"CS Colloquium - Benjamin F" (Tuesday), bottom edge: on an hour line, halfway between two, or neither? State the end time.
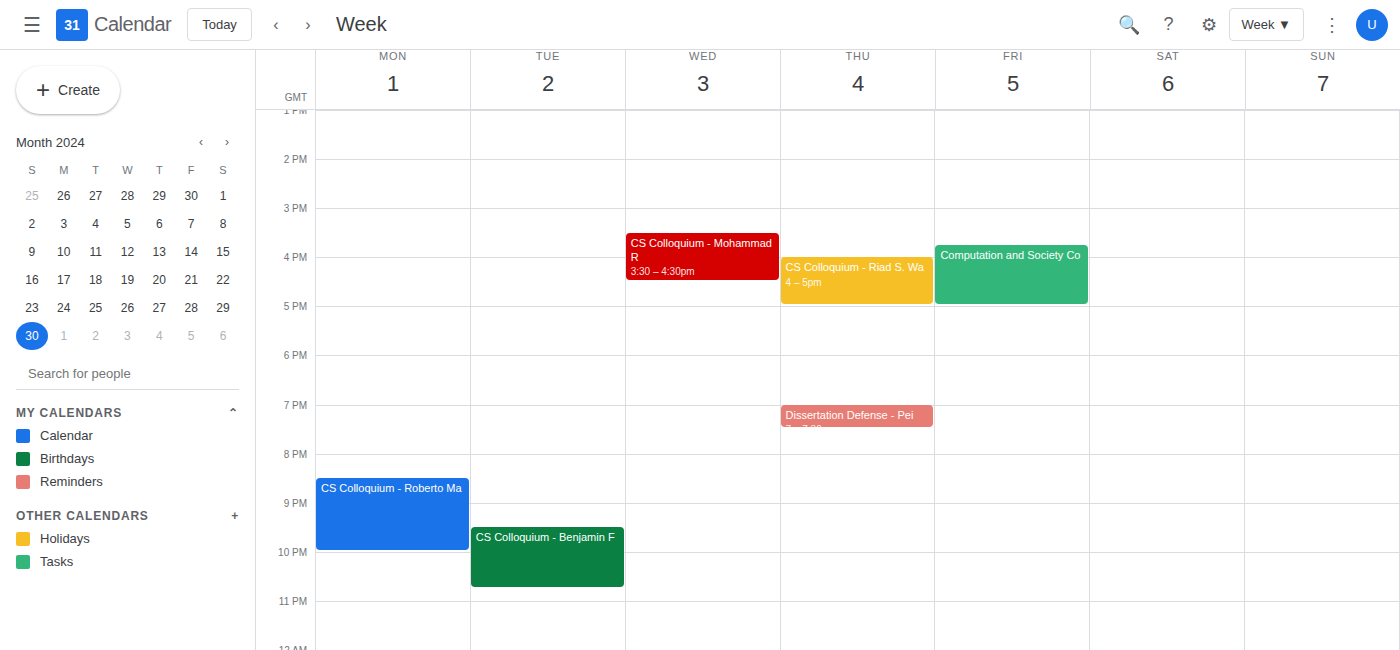
22:45 -- neither: three quarters of the way from the 22:00 line to the 23:00 line.